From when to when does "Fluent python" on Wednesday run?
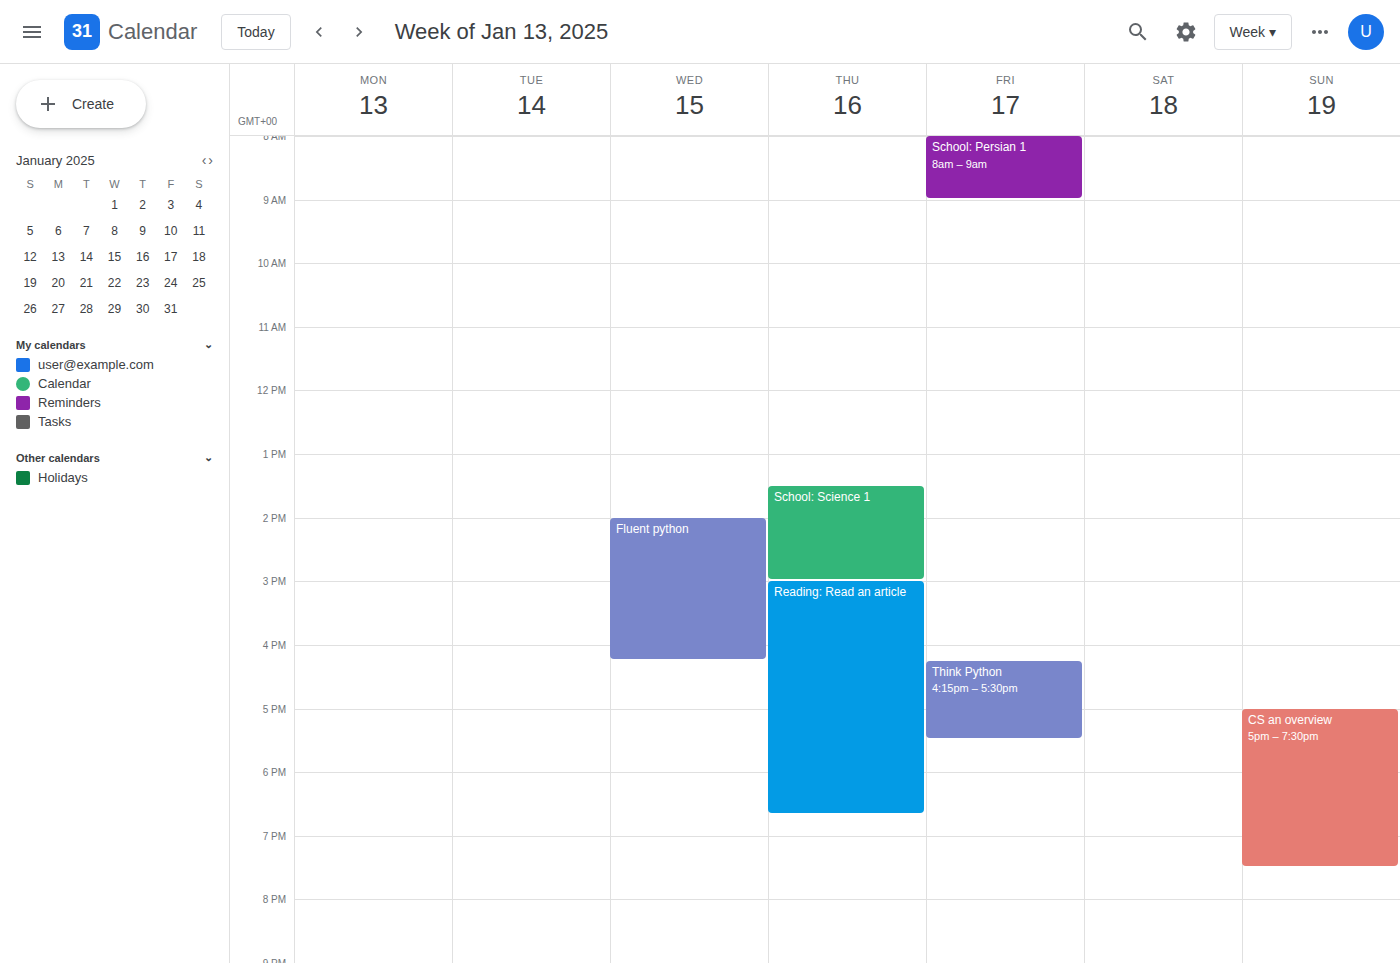
2:00 PM to 4:15 PM